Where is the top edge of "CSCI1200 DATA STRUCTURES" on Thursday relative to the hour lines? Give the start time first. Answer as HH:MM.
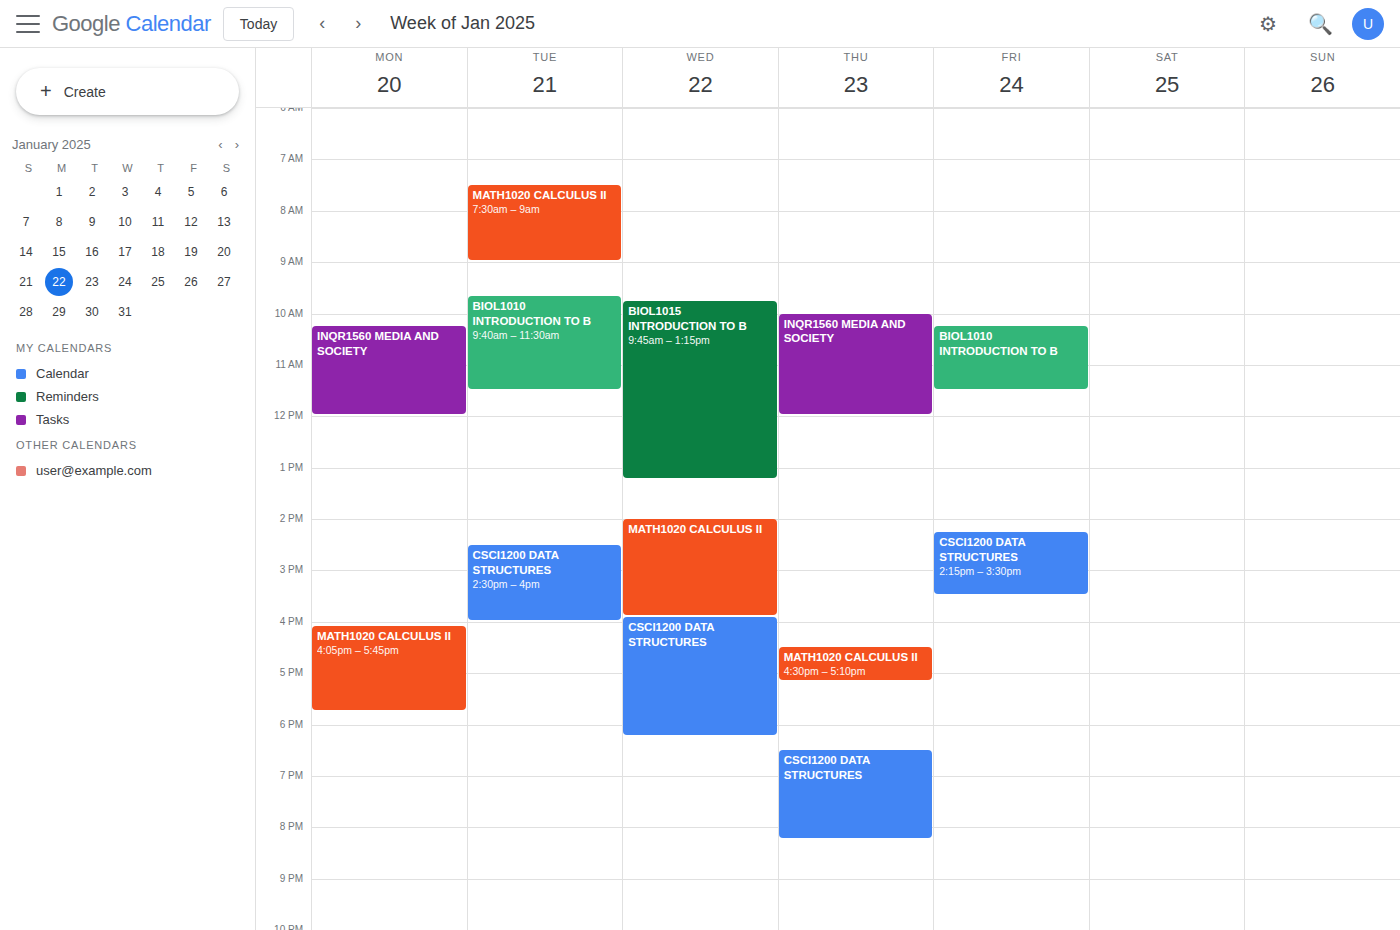
18:30 -- halfway between the 18:00 and 19:00 lines.